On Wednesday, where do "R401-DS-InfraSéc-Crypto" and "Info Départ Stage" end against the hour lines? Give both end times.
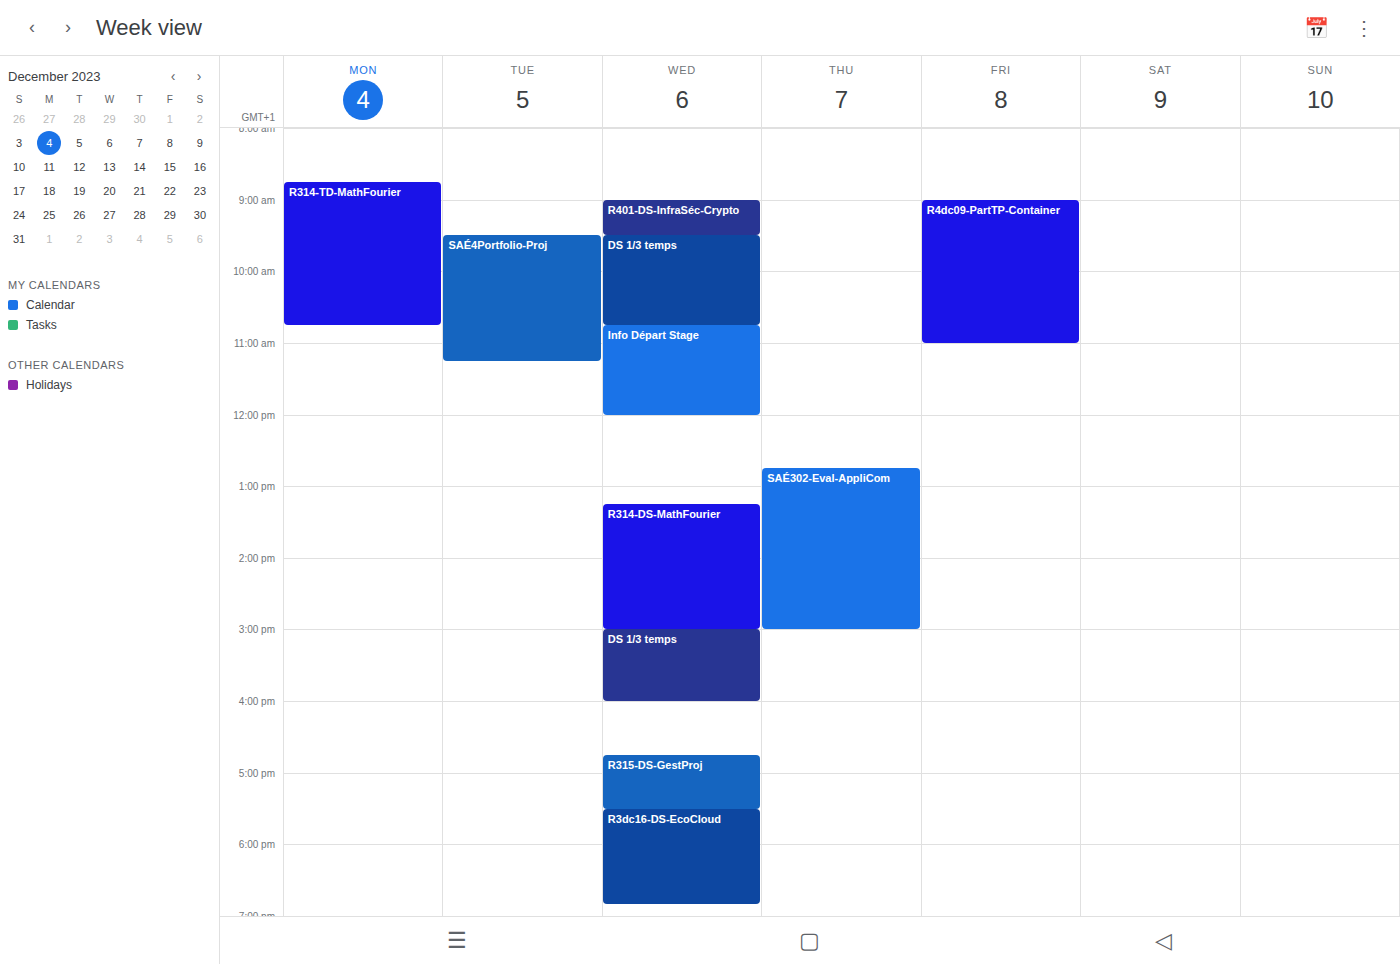
"R401-DS-InfraSéc-Crypto": 9:30 AM, halfway between the 9 AM and 10 AM lines. "Info Départ Stage": 12:00 PM, exactly on the 12 PM line.